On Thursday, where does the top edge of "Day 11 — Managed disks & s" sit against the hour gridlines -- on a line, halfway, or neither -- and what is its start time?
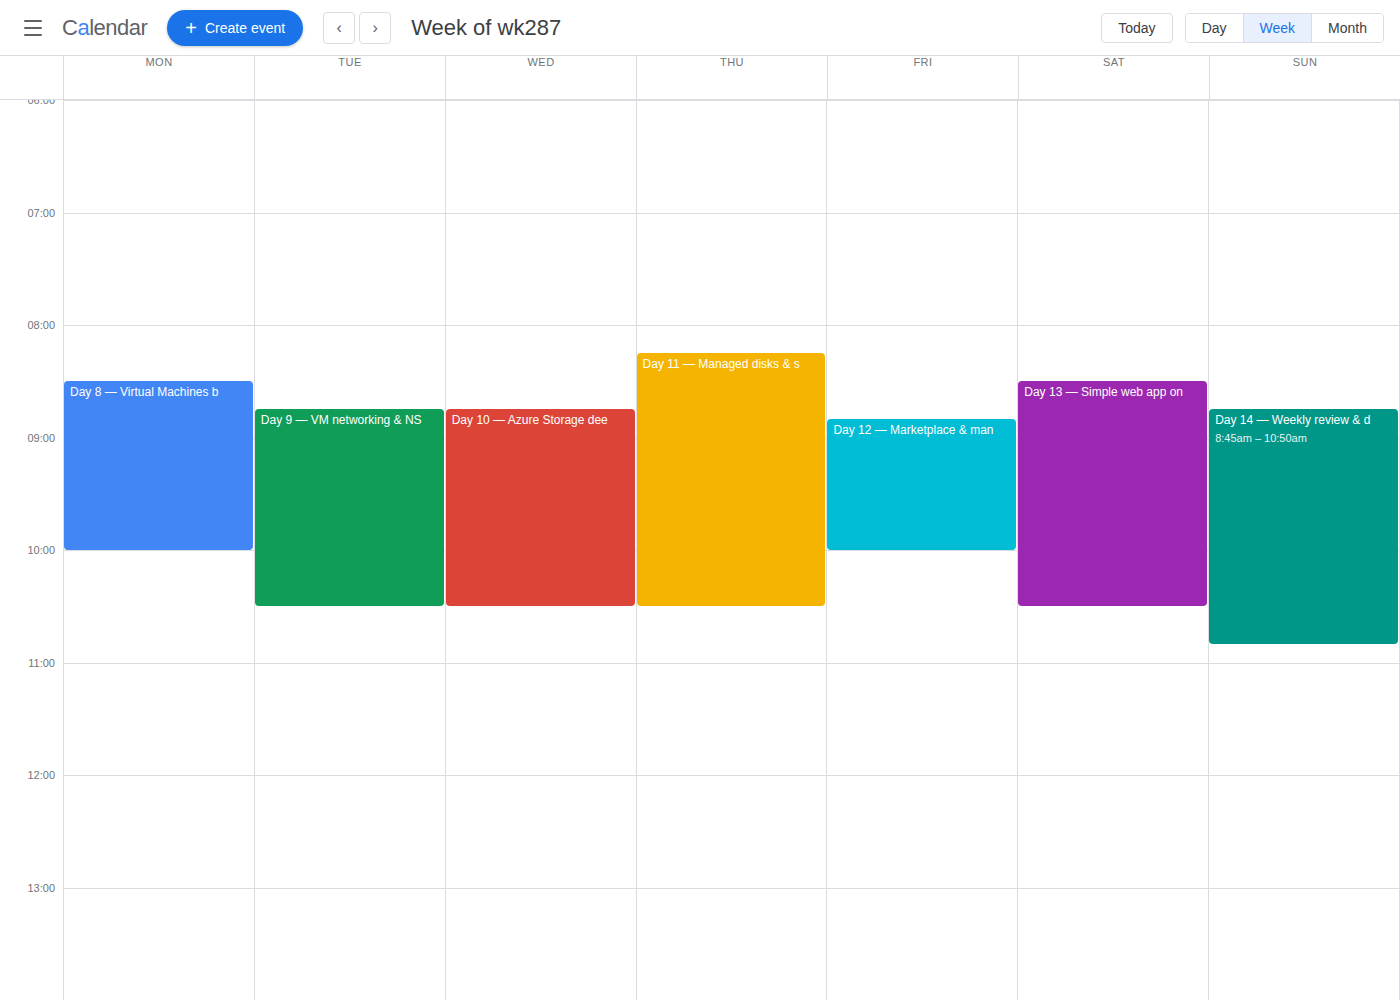
8:15 AM -- neither: a quarter of the way from the 8 AM line to the 9 AM line.